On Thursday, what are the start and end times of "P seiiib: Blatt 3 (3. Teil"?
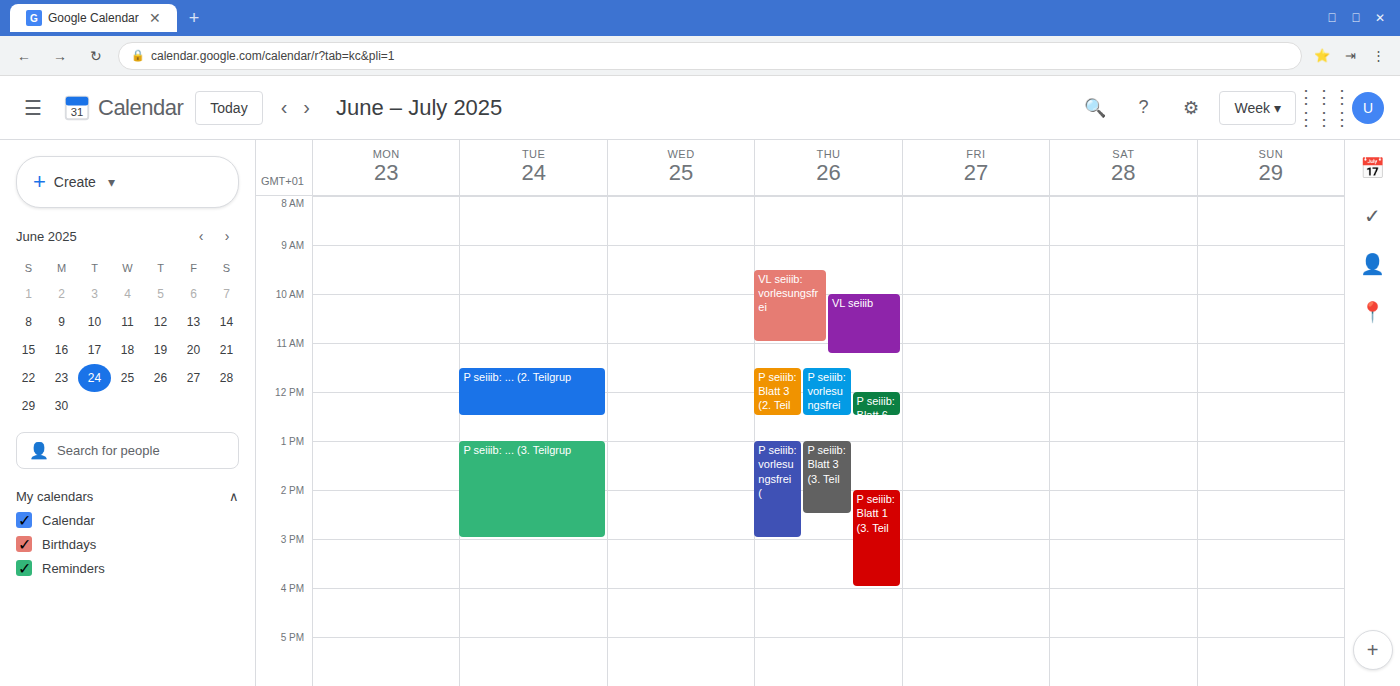
1:00 PM to 2:30 PM